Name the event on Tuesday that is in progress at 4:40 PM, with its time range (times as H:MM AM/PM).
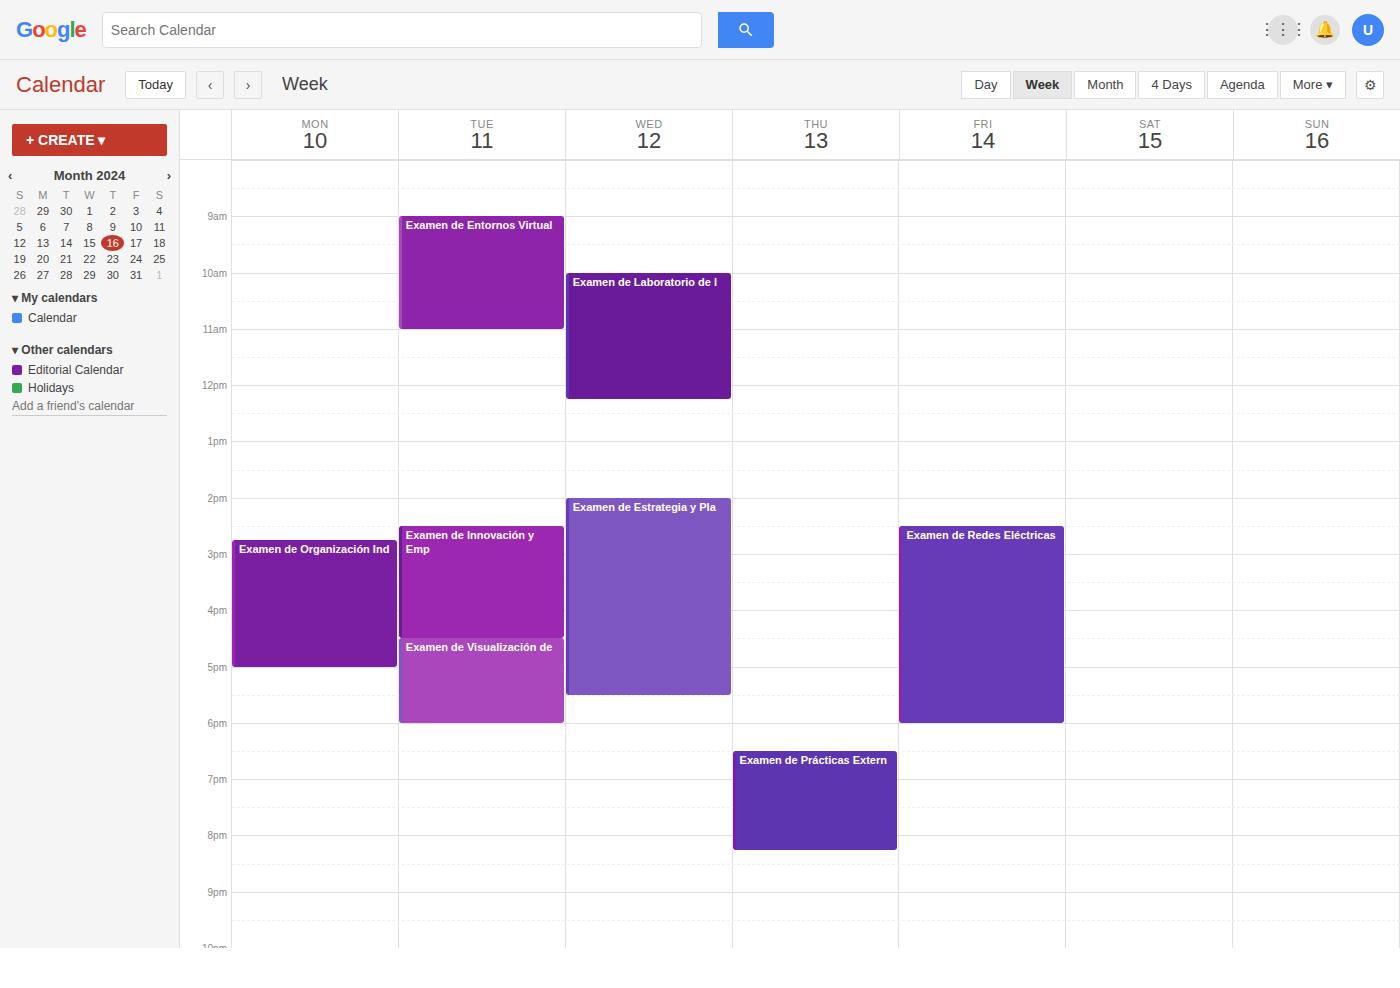
"Examen de Visualización de", 4:30 PM to 6:00 PM